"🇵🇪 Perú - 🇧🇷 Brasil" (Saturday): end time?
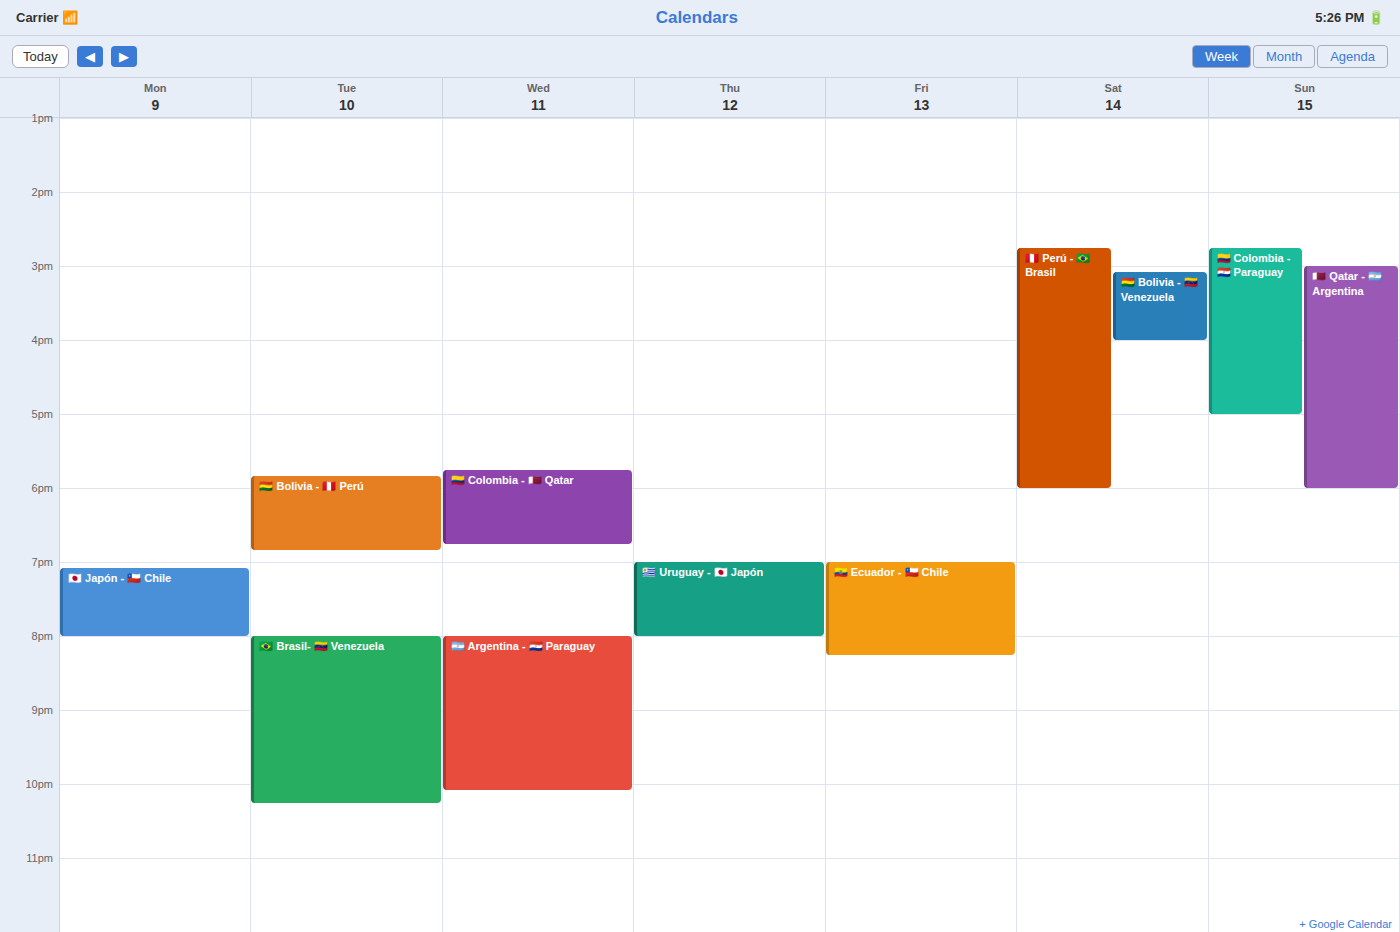
6:00 PM